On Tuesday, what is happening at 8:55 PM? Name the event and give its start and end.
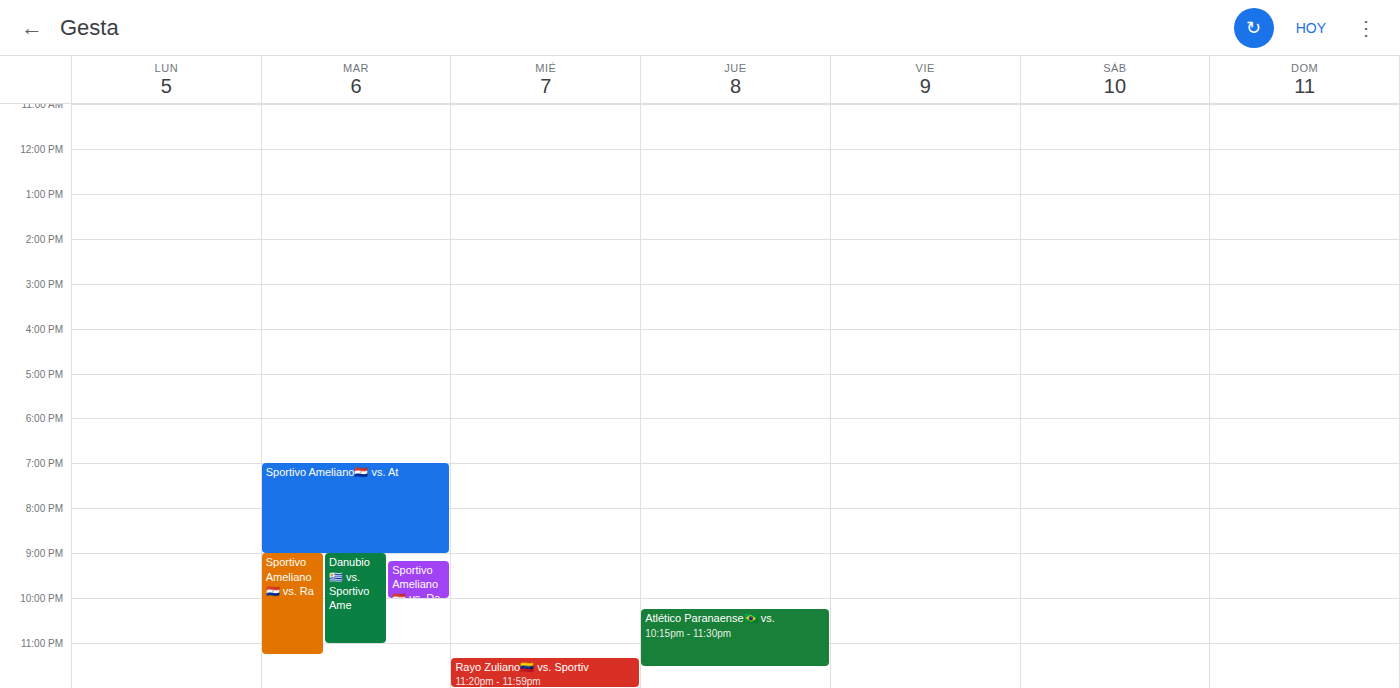
"Sportivo Ameliano🇵🇾 vs. At", 7:00 PM to 9:00 PM